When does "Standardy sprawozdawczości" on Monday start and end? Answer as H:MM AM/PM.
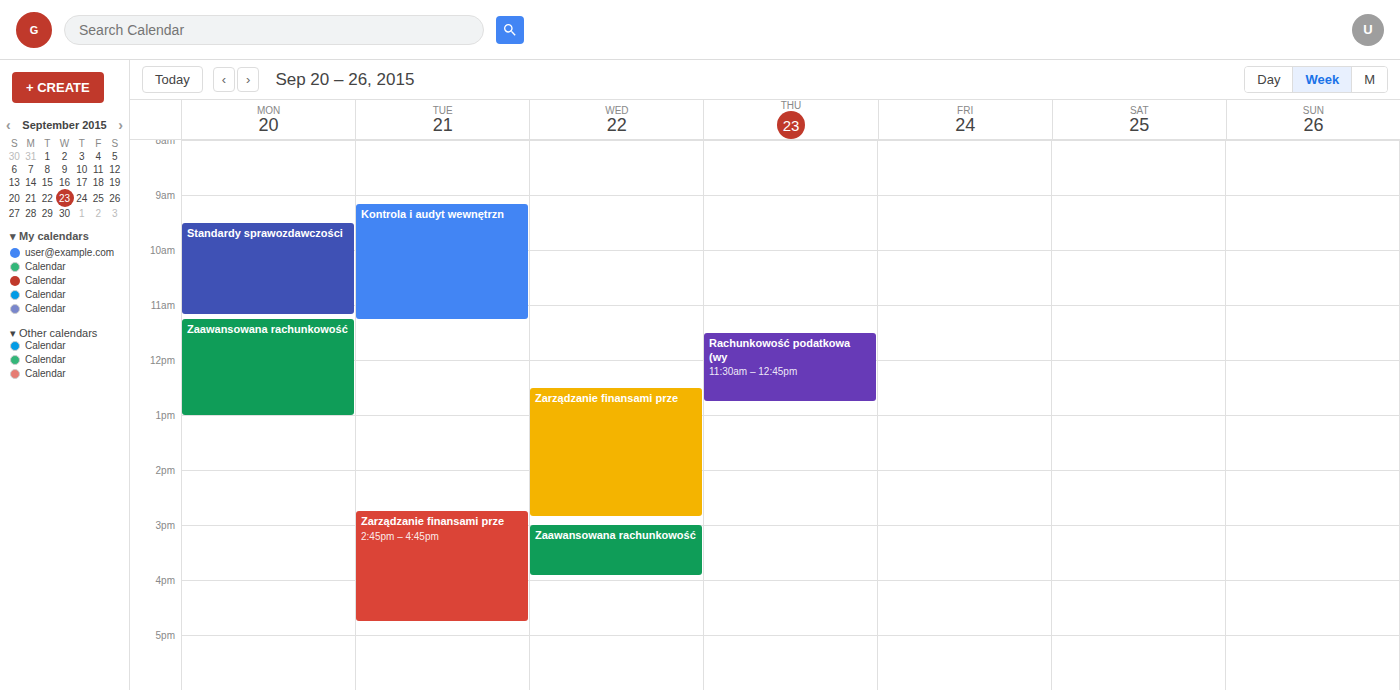
9:30 AM to 11:10 AM